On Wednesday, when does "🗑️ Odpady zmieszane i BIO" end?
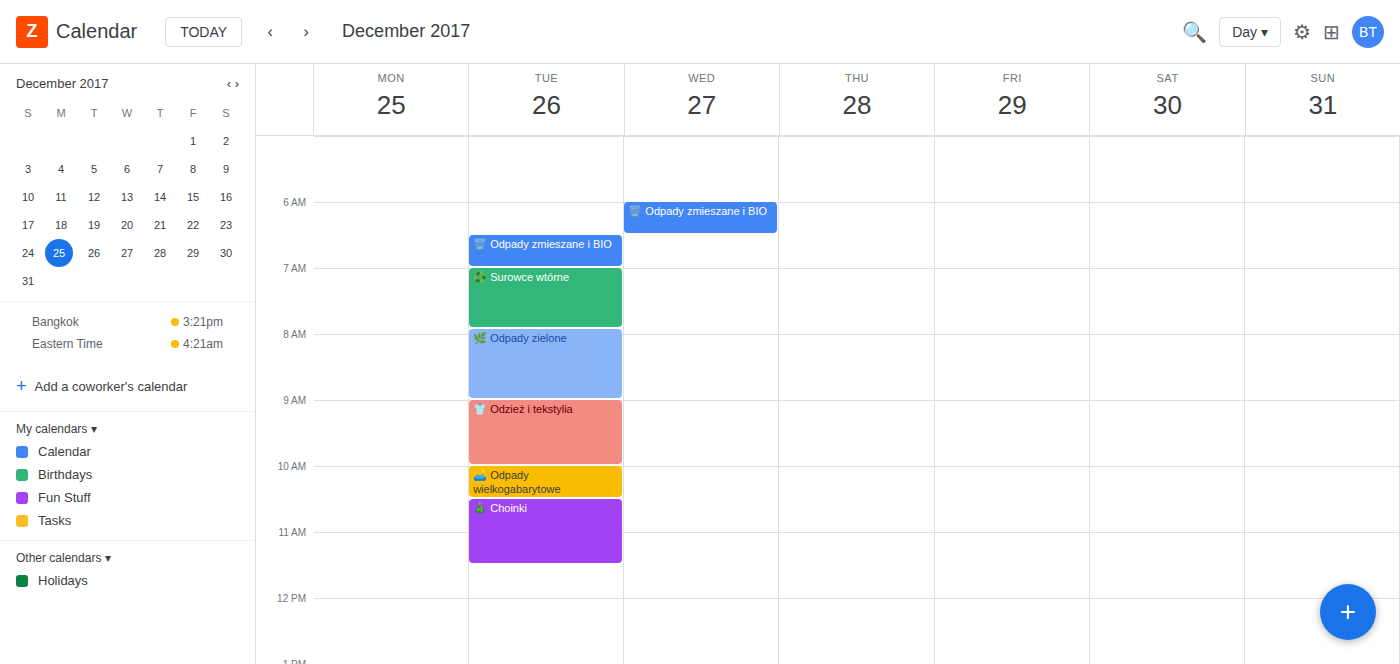
6:30 AM